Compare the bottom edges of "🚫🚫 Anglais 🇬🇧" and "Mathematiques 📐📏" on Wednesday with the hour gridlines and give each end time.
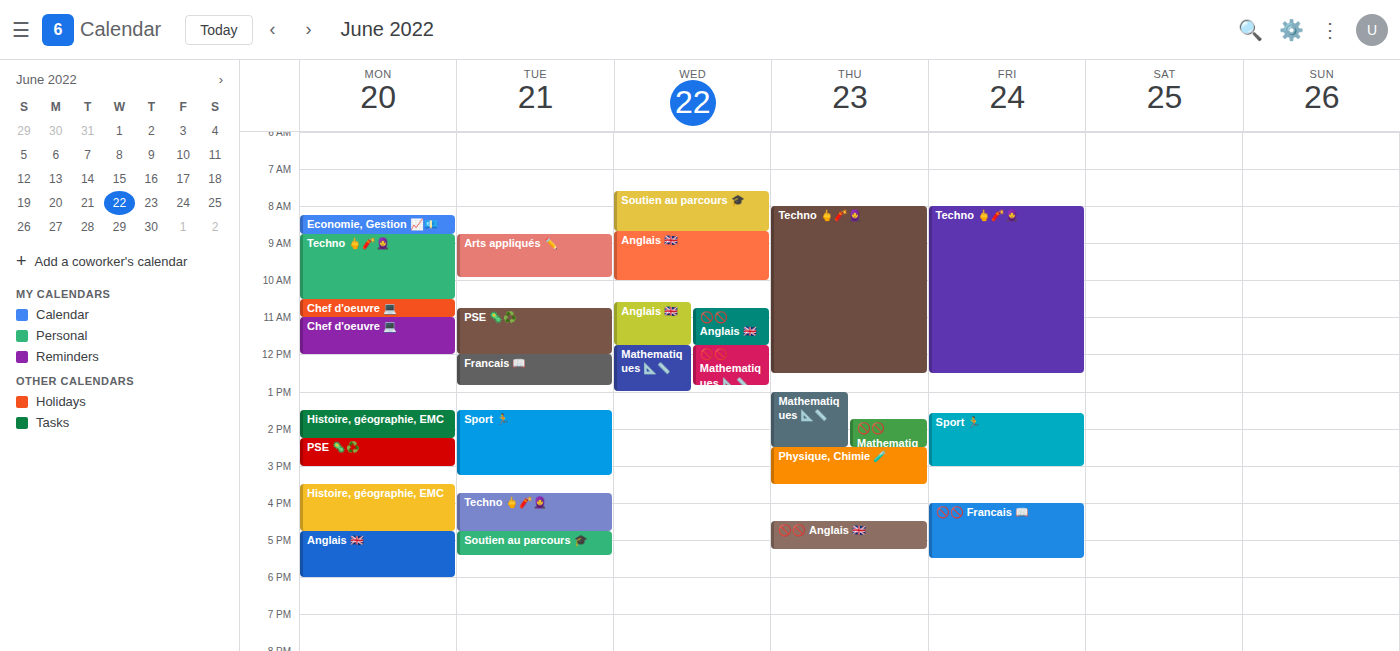
"🚫🚫 Anglais 🇬🇧": 11:45 AM, neither: three quarters of the way from the 11 AM line to the 12 PM line. "Mathematiques 📐📏": 1:00 PM, exactly on the 1 PM line.